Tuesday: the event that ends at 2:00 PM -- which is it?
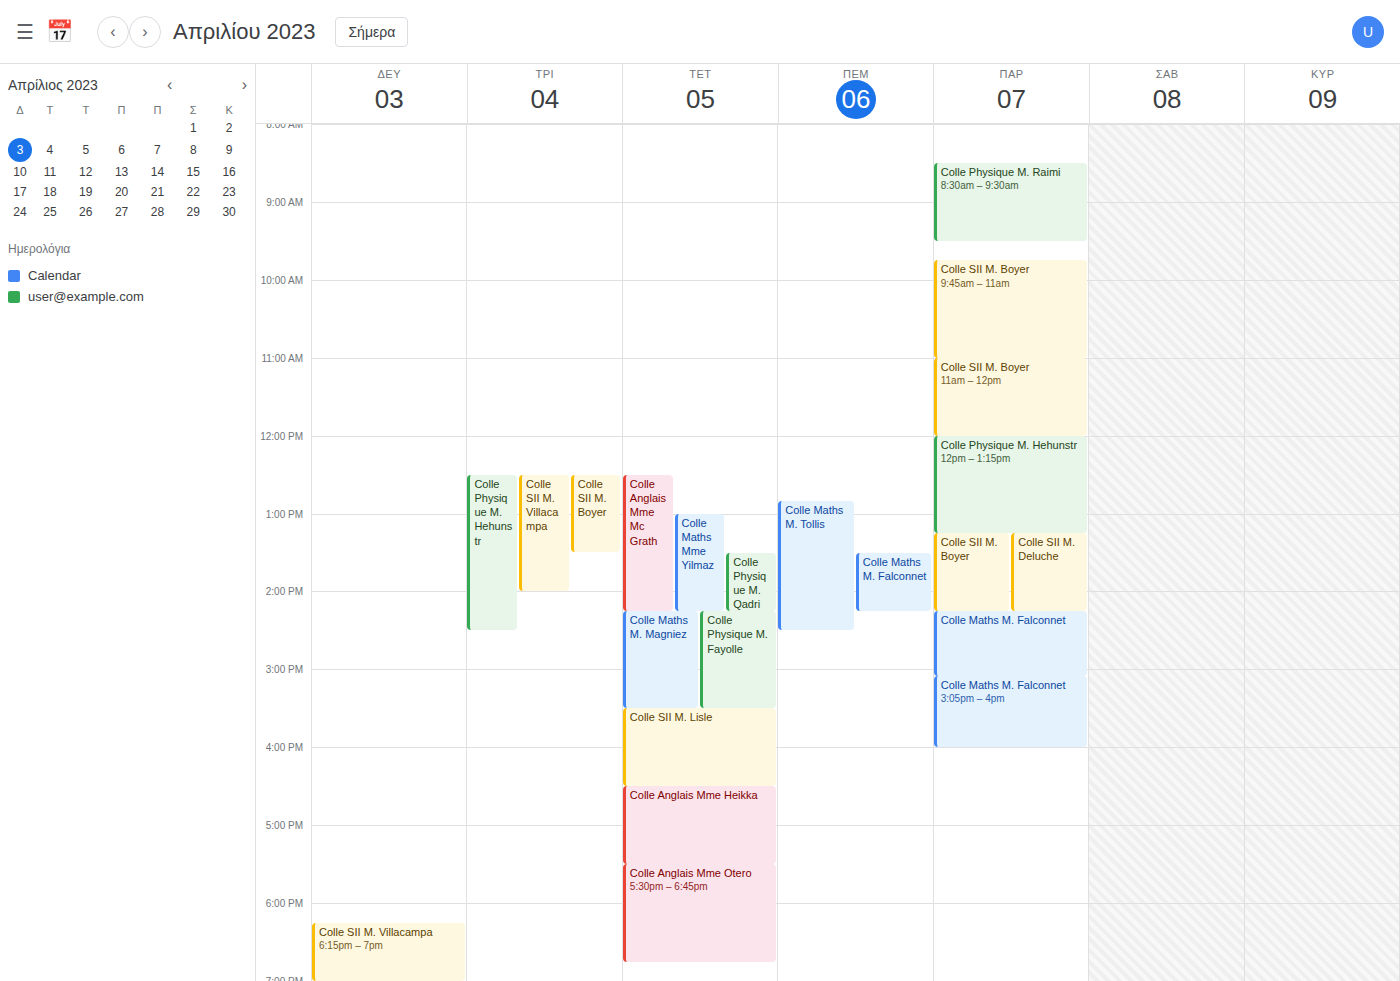
"Colle SII M. Villacampa"